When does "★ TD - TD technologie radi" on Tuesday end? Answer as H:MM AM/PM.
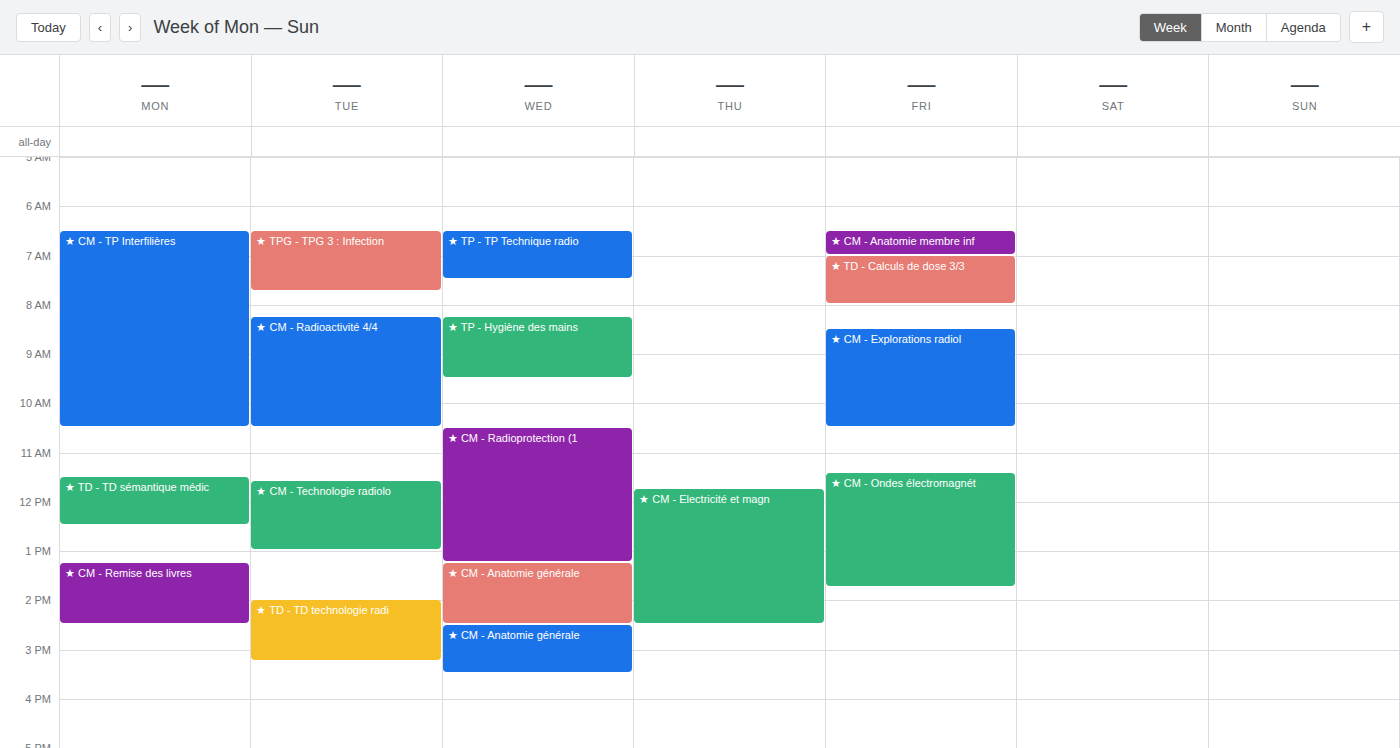
3:15 PM